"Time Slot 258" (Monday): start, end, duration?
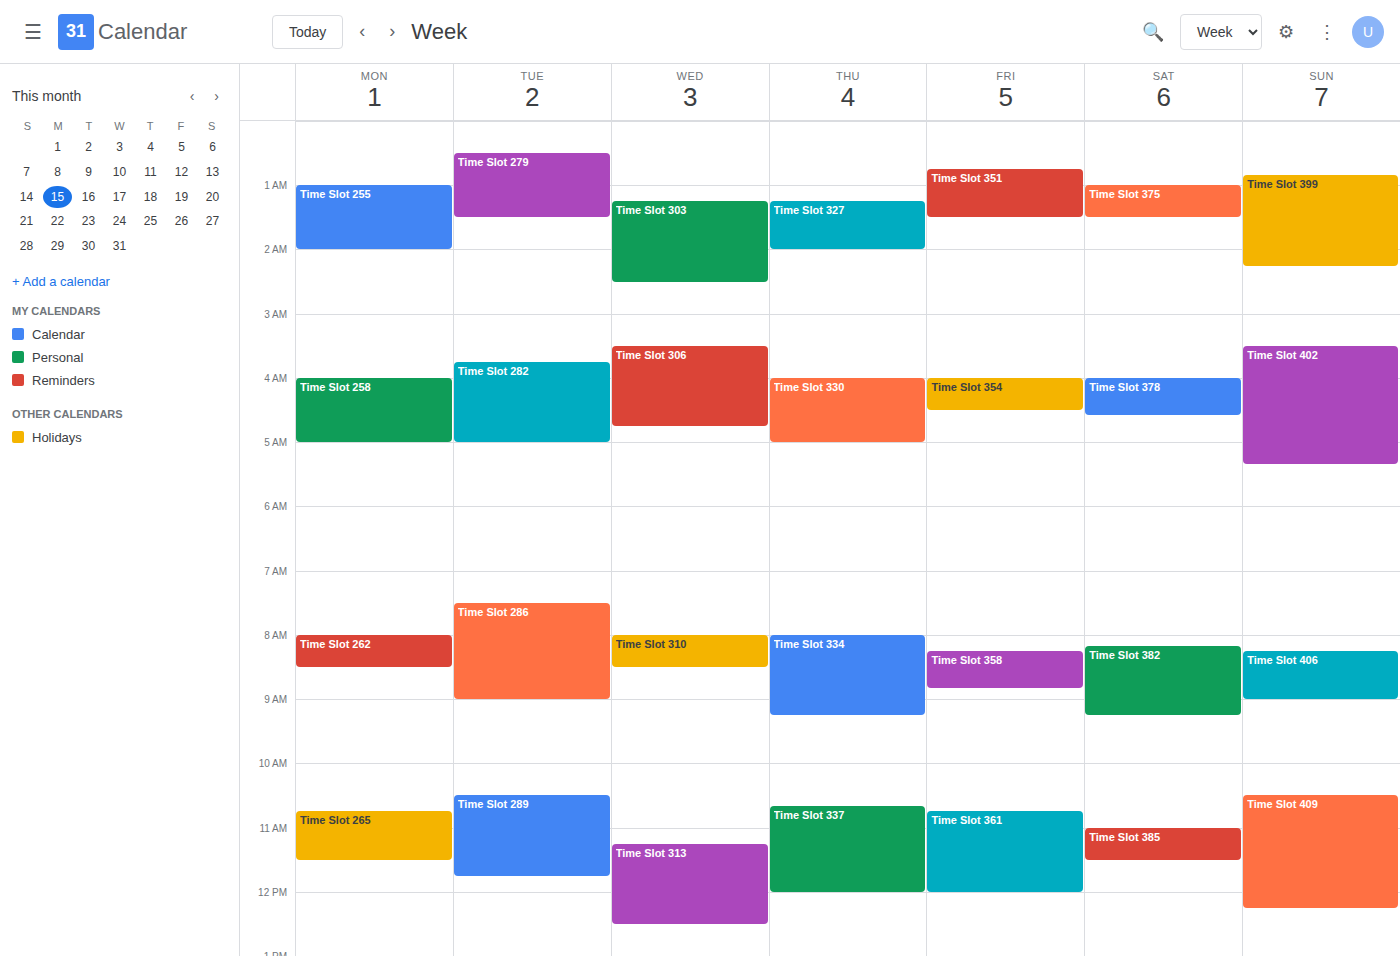
4:00 AM to 5:00 AM, 1 hour